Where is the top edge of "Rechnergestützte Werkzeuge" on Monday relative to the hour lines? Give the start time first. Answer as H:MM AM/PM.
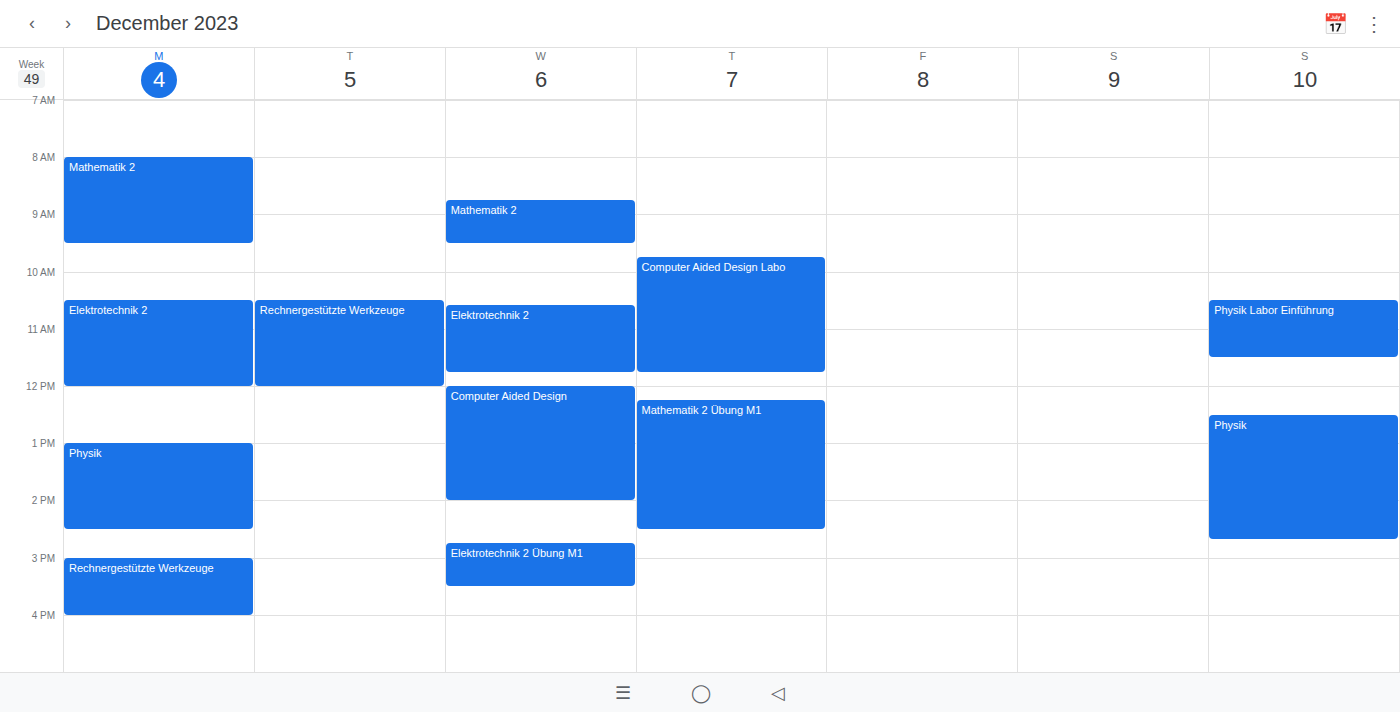
3:00 PM -- exactly on the 3 PM line.